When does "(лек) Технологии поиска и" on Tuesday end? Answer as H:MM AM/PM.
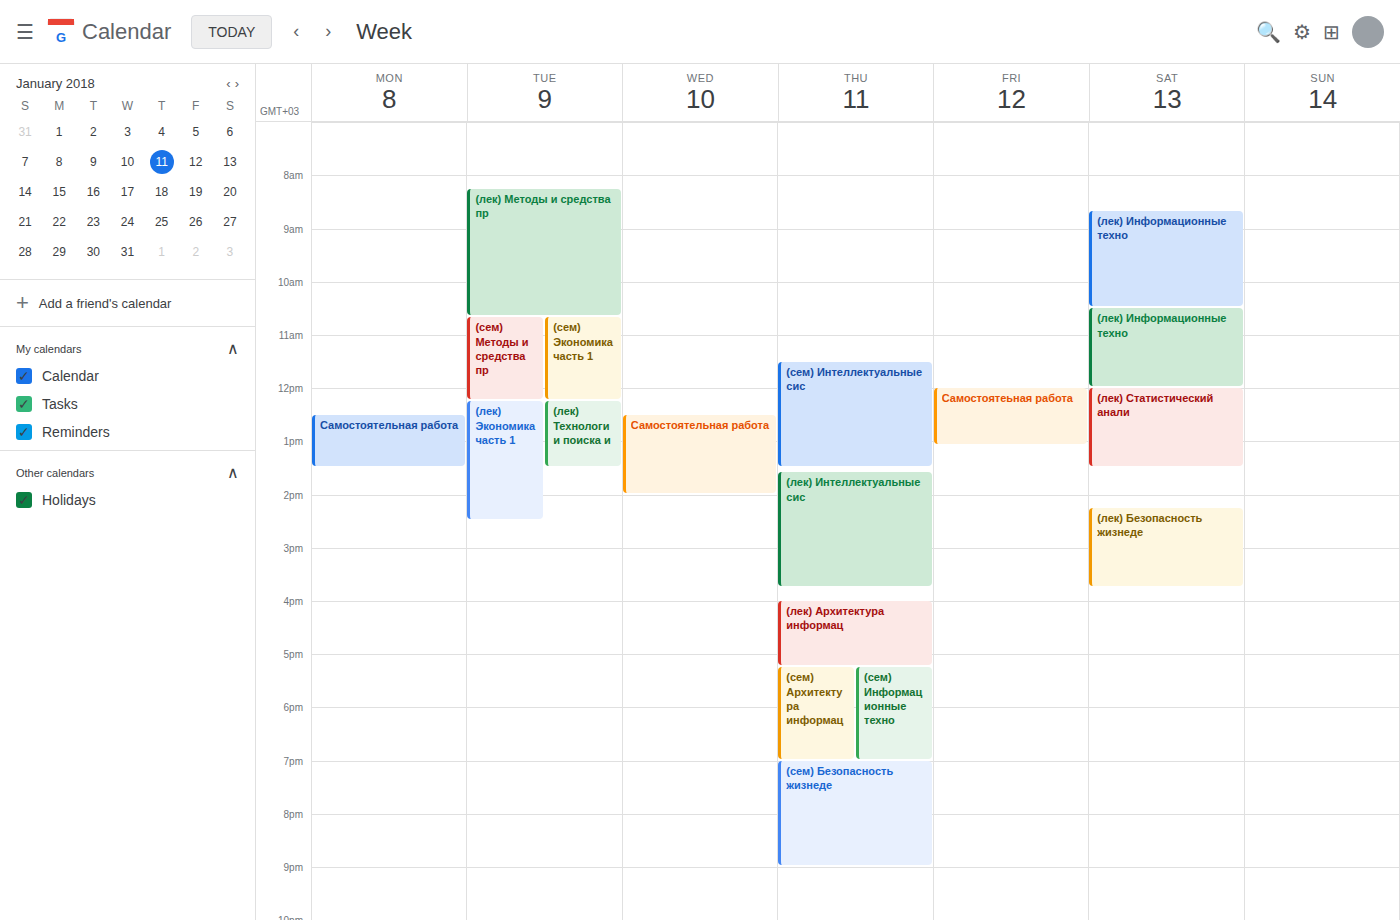
1:30 PM